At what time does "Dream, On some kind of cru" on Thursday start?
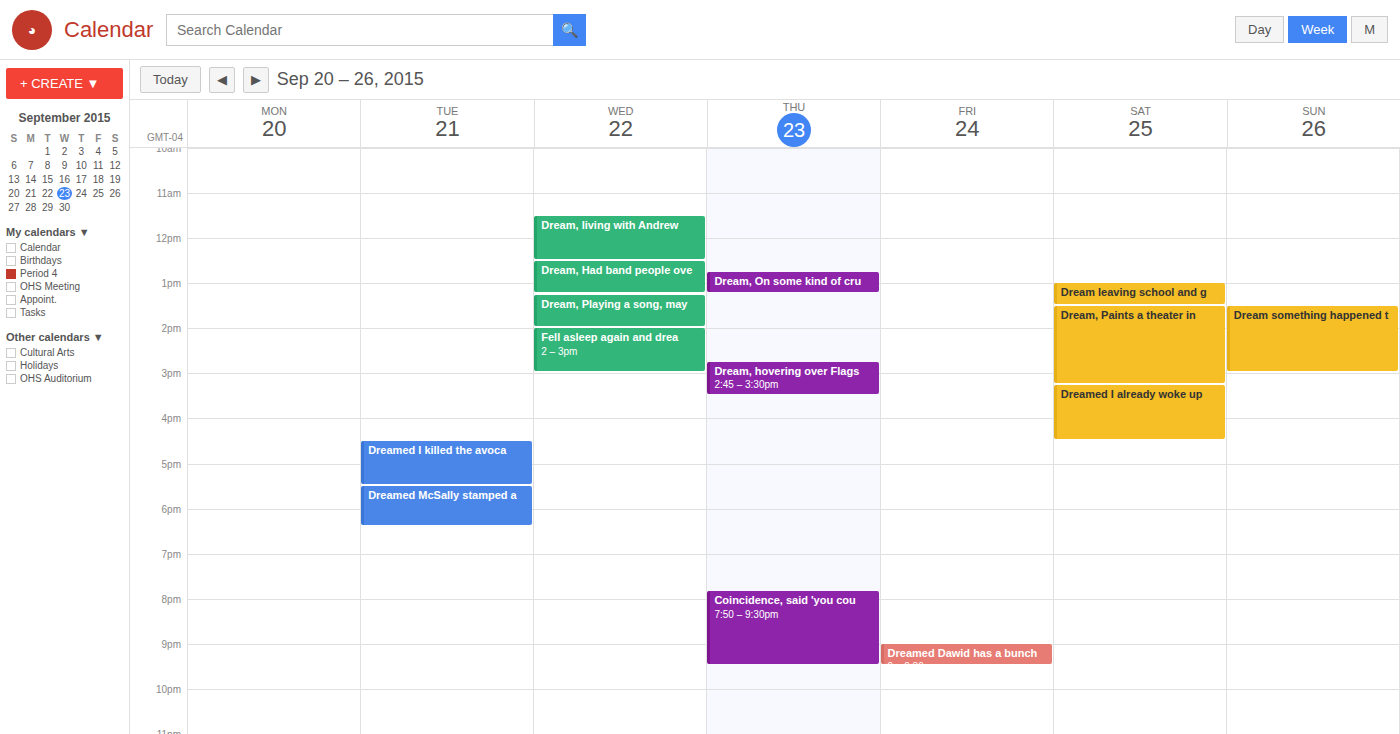
12:45 PM